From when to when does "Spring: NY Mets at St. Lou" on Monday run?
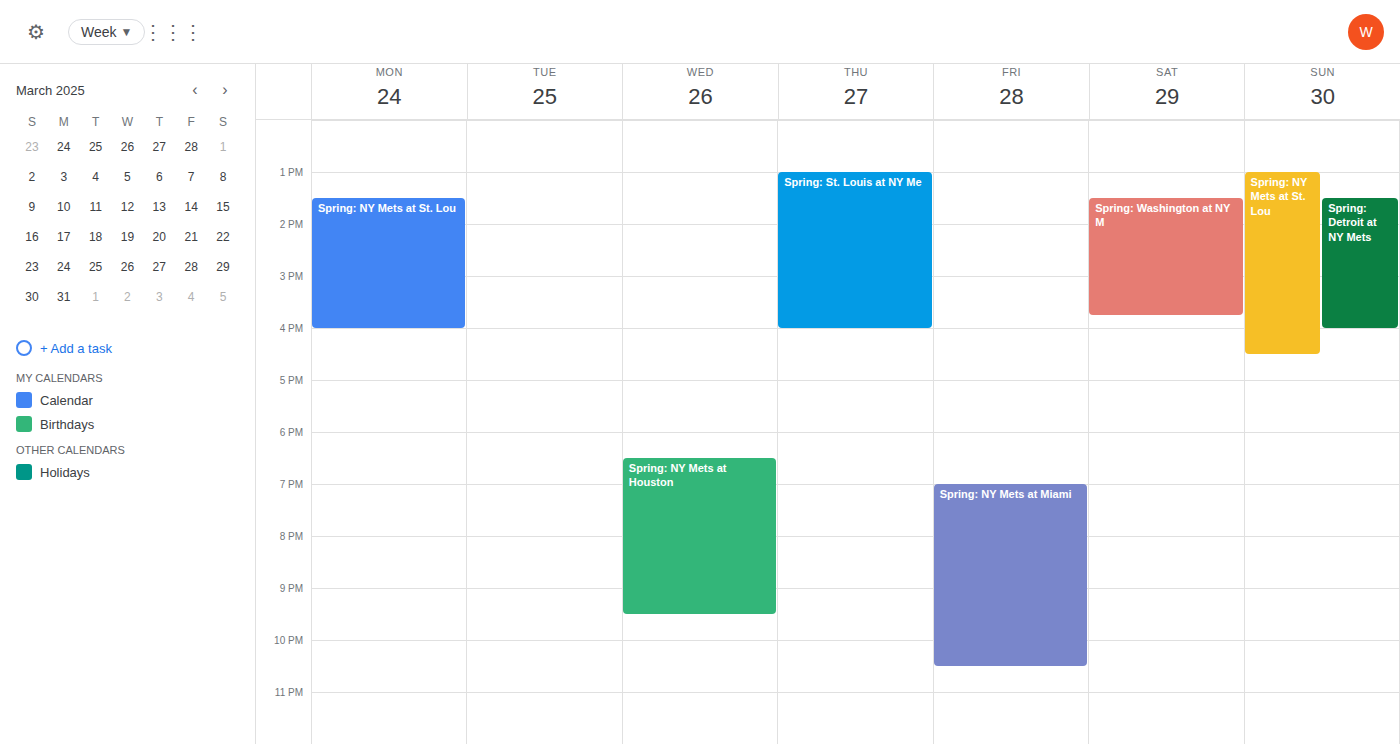
1:30 PM to 4:00 PM